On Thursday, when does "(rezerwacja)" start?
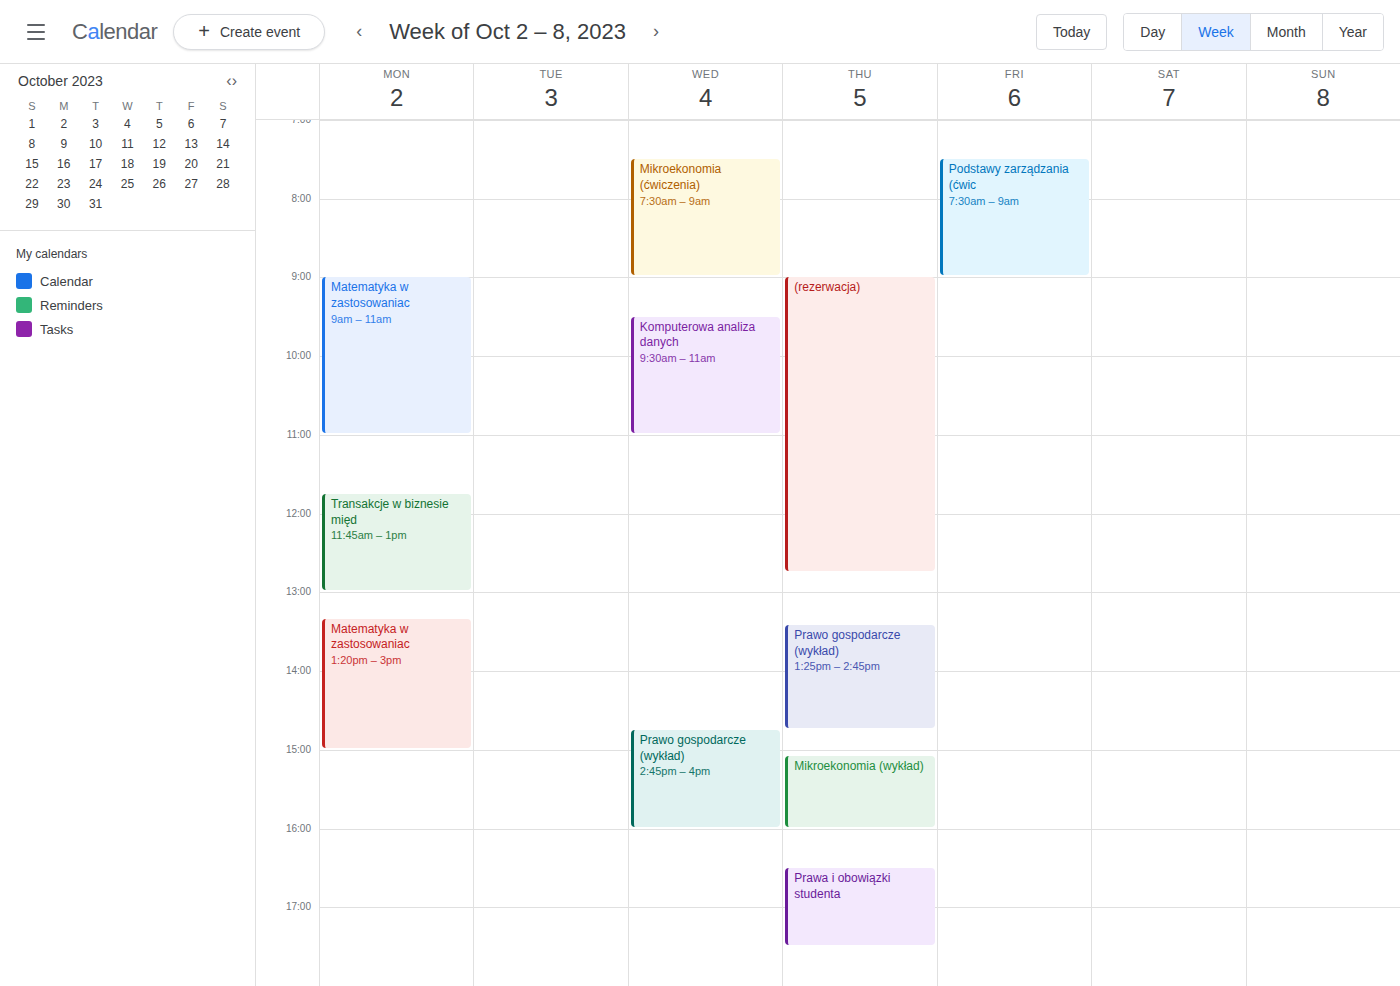
9:00 AM